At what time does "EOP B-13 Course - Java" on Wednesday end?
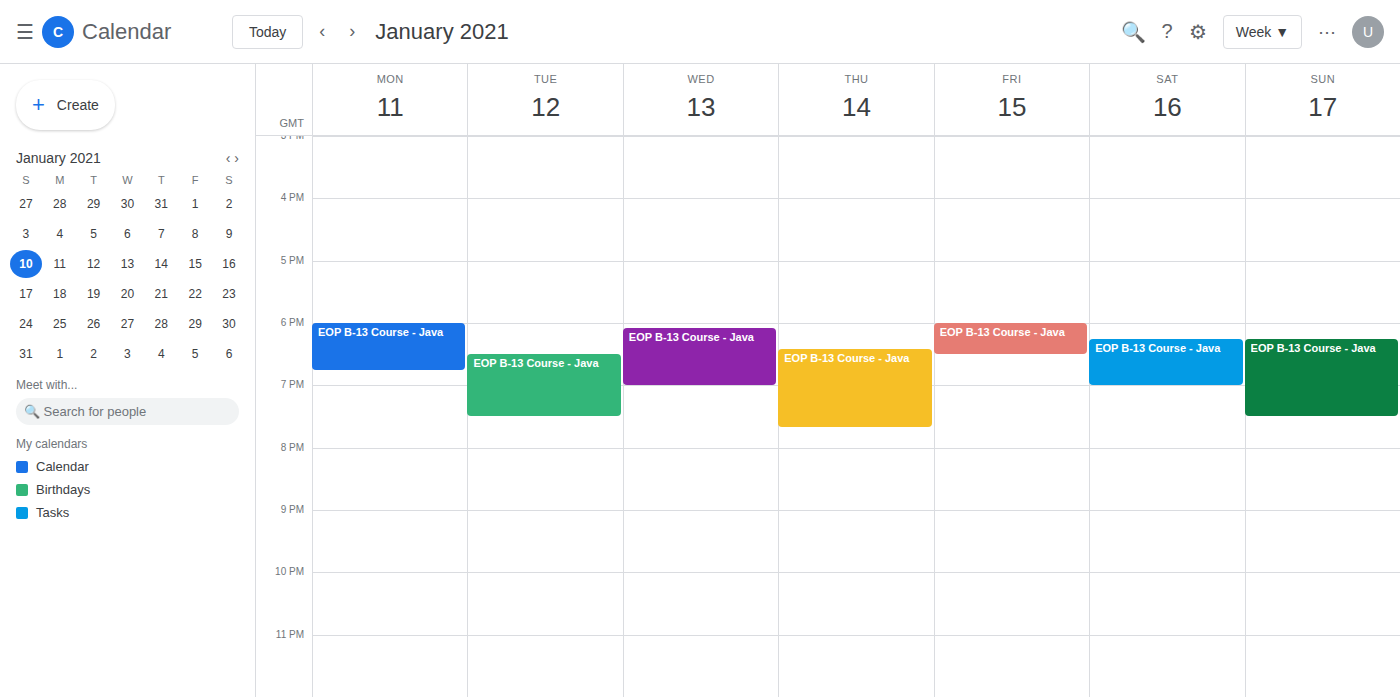
7:00 PM